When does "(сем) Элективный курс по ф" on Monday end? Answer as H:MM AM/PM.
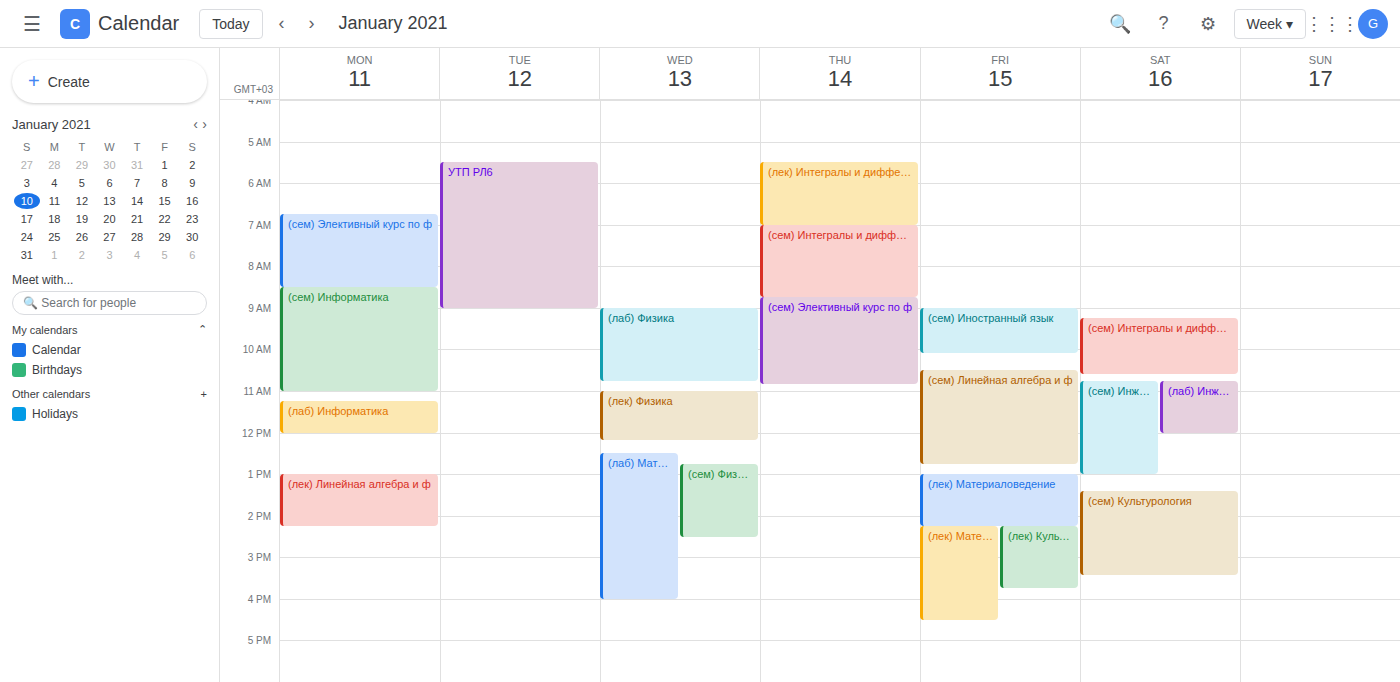
8:30 AM